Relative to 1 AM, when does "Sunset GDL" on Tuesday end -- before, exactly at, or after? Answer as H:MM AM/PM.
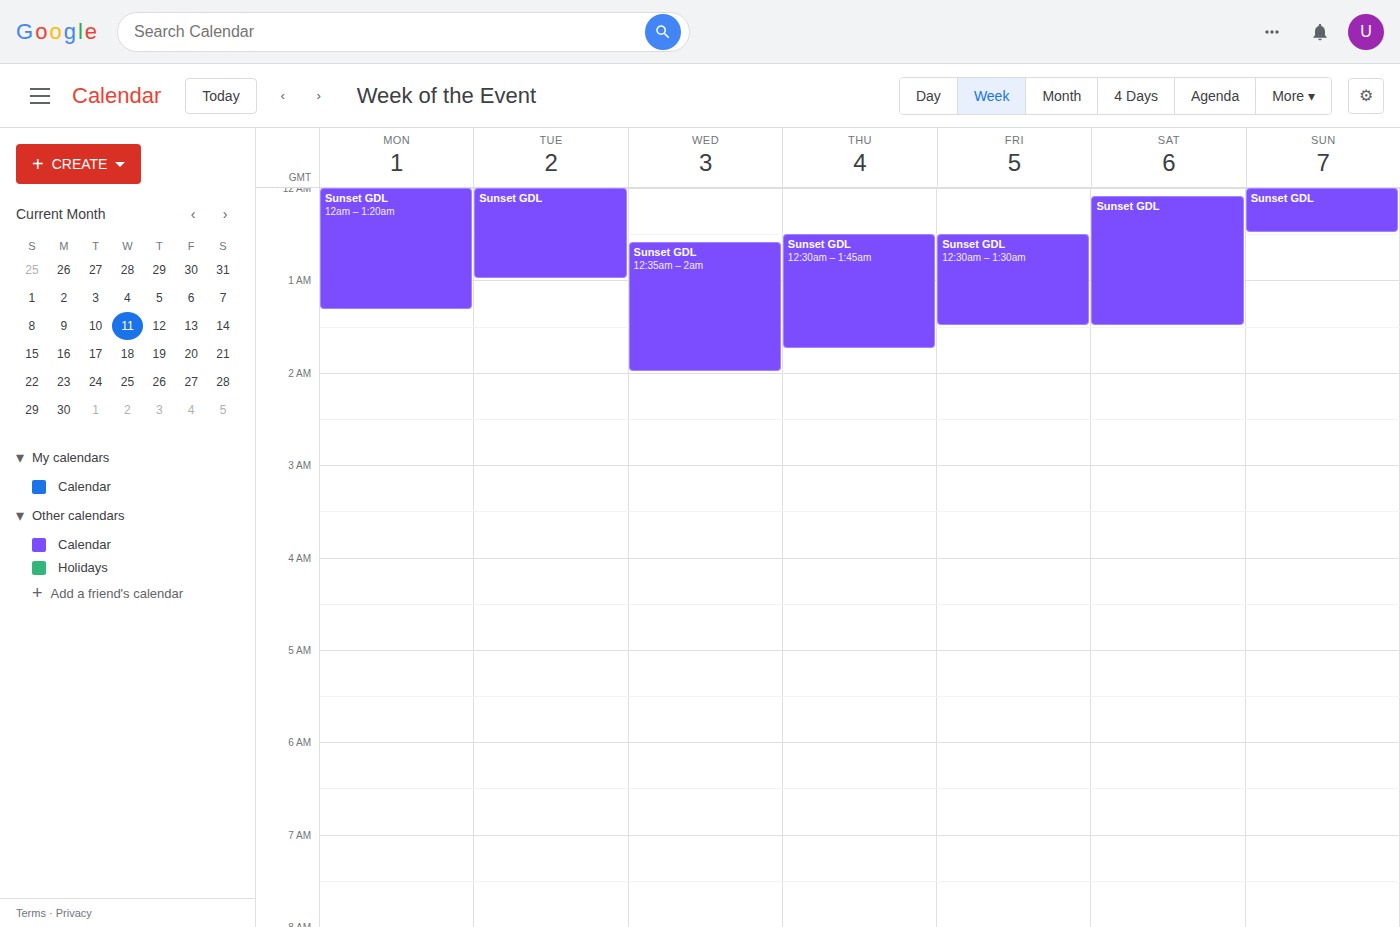
1:00 AM -- exactly at 1 AM, on the 1 AM line.